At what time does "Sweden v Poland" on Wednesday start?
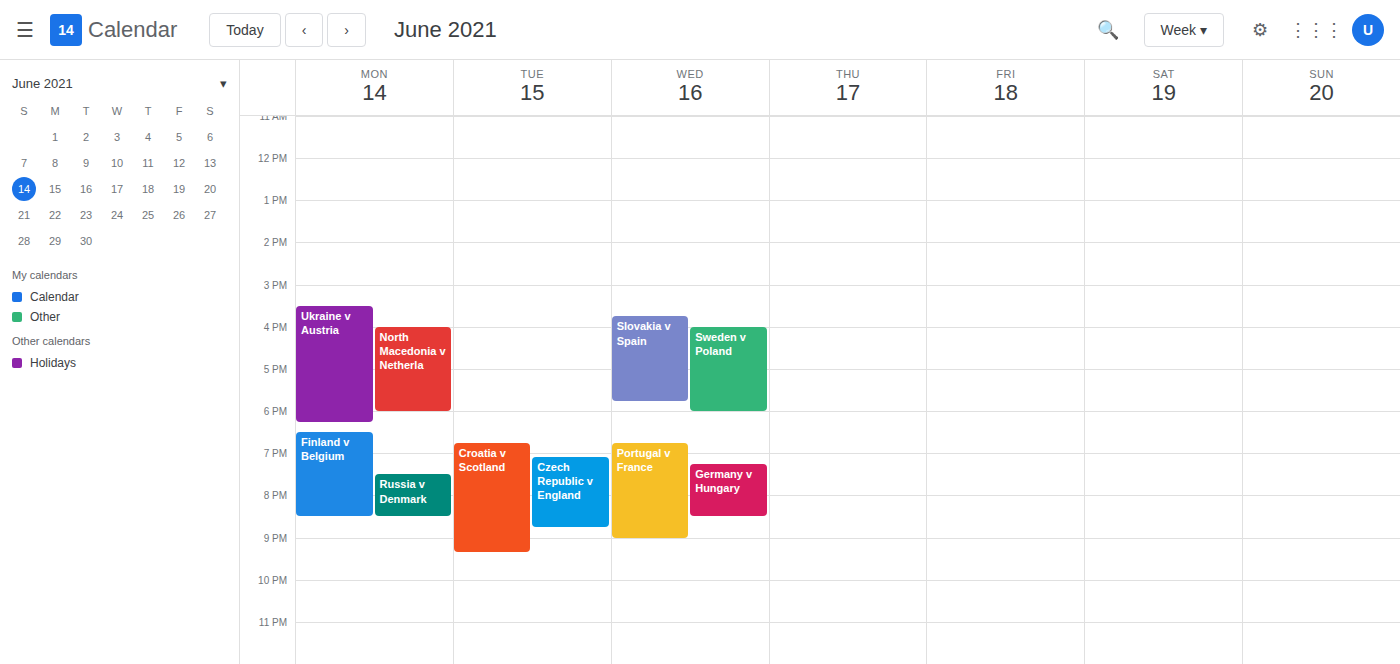
4:00 PM